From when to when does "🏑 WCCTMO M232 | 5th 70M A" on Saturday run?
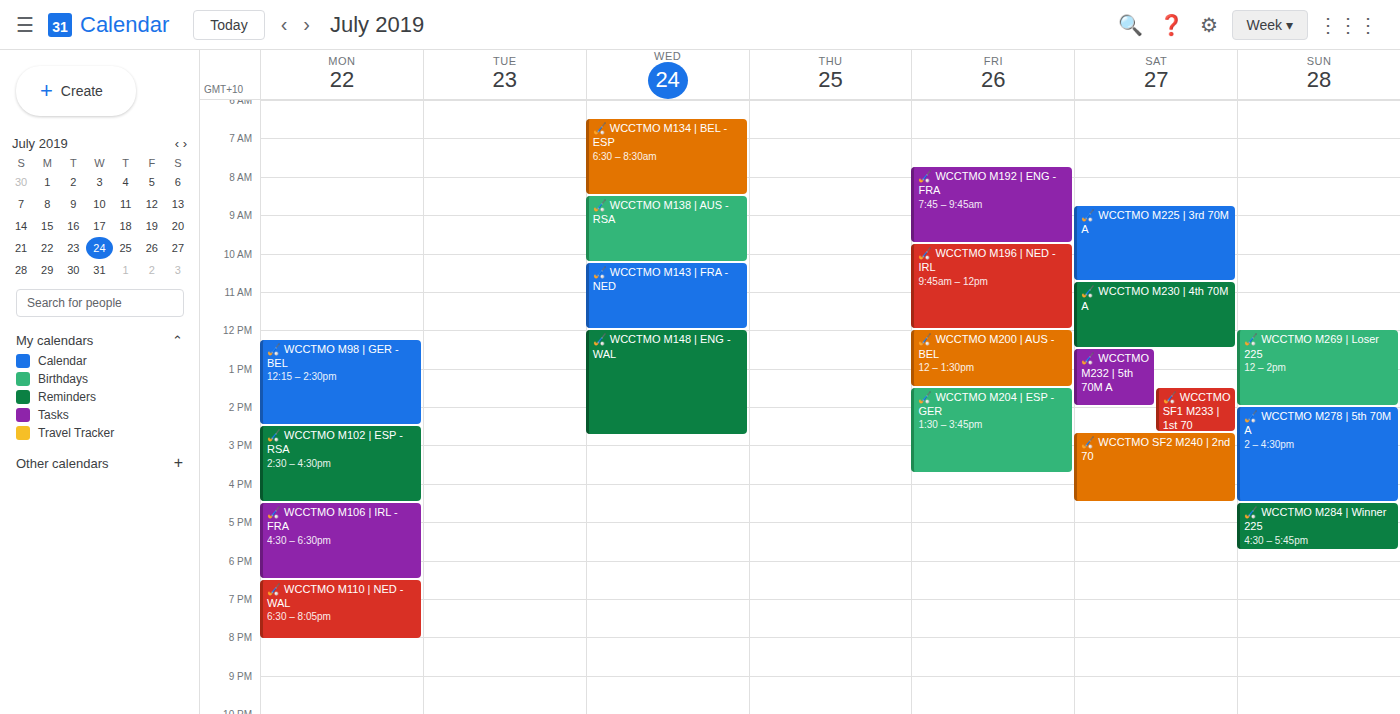
12:30 PM to 2:00 PM